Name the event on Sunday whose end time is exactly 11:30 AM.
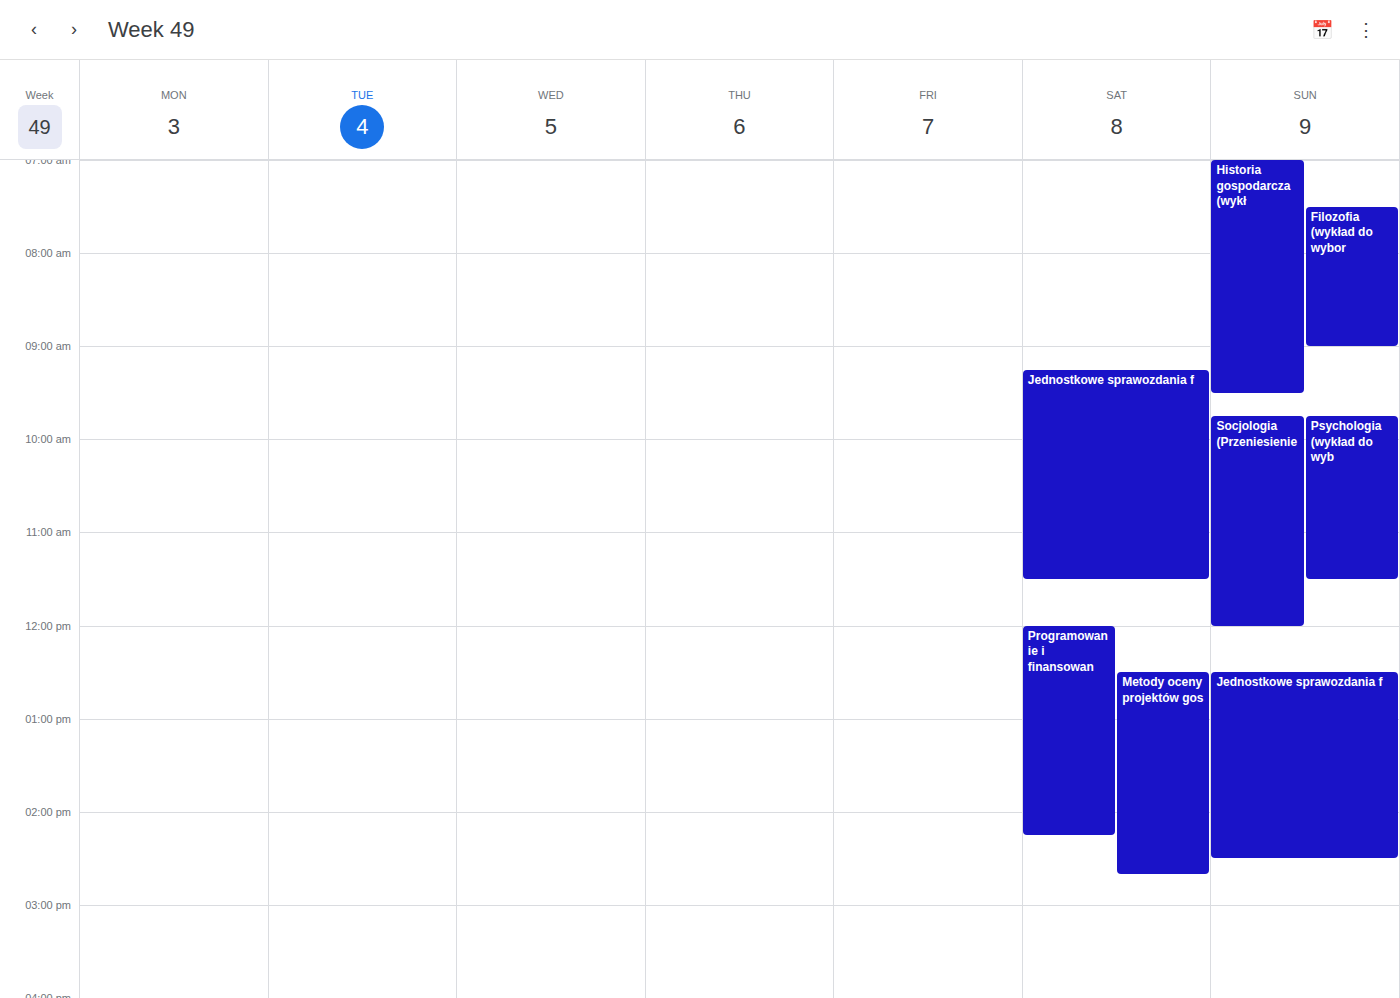
"Psychologia (wykład do wyb"